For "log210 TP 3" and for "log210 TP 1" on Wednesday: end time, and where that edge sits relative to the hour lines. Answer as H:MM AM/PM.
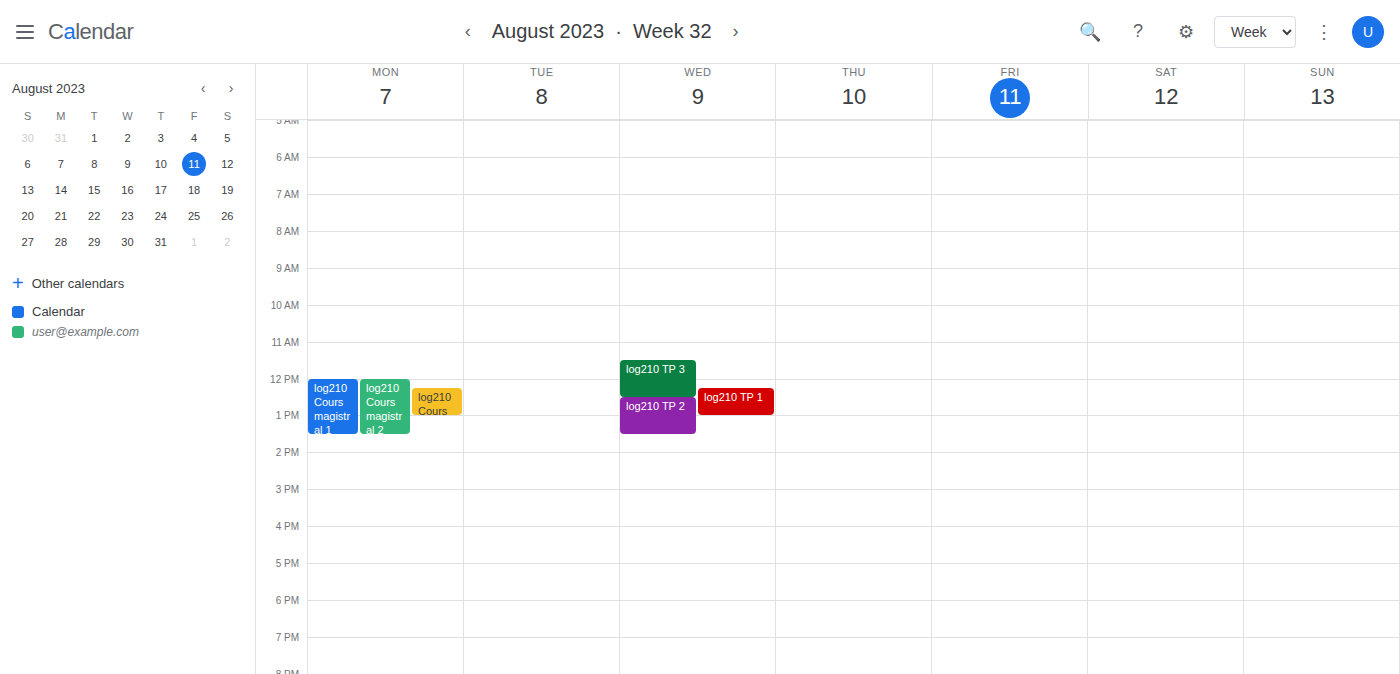
"log210 TP 3": 12:30 PM, halfway between the 12 PM and 1 PM lines. "log210 TP 1": 1:00 PM, exactly on the 1 PM line.